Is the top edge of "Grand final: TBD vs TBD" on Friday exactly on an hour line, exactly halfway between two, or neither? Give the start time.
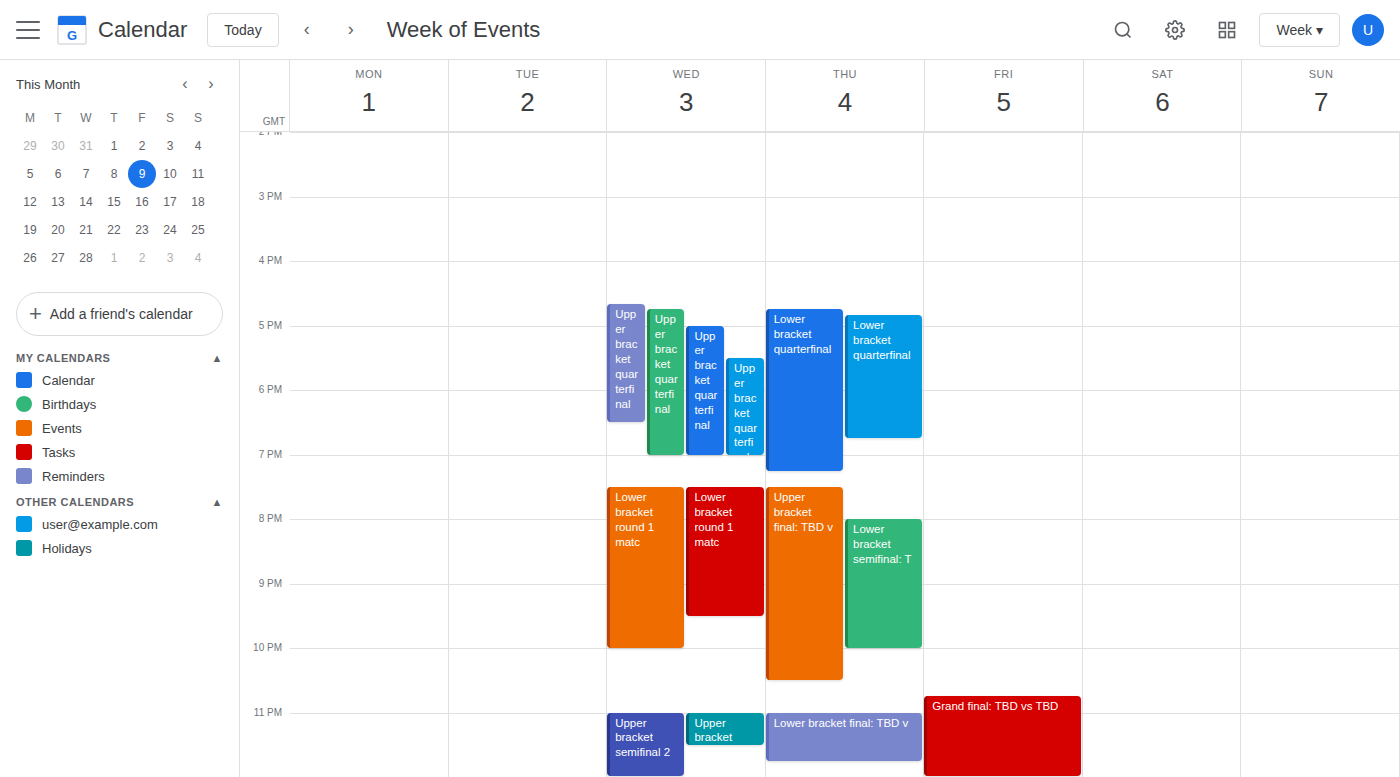
10:45 PM -- neither: three quarters of the way from the 10 PM line to the 11 PM line.